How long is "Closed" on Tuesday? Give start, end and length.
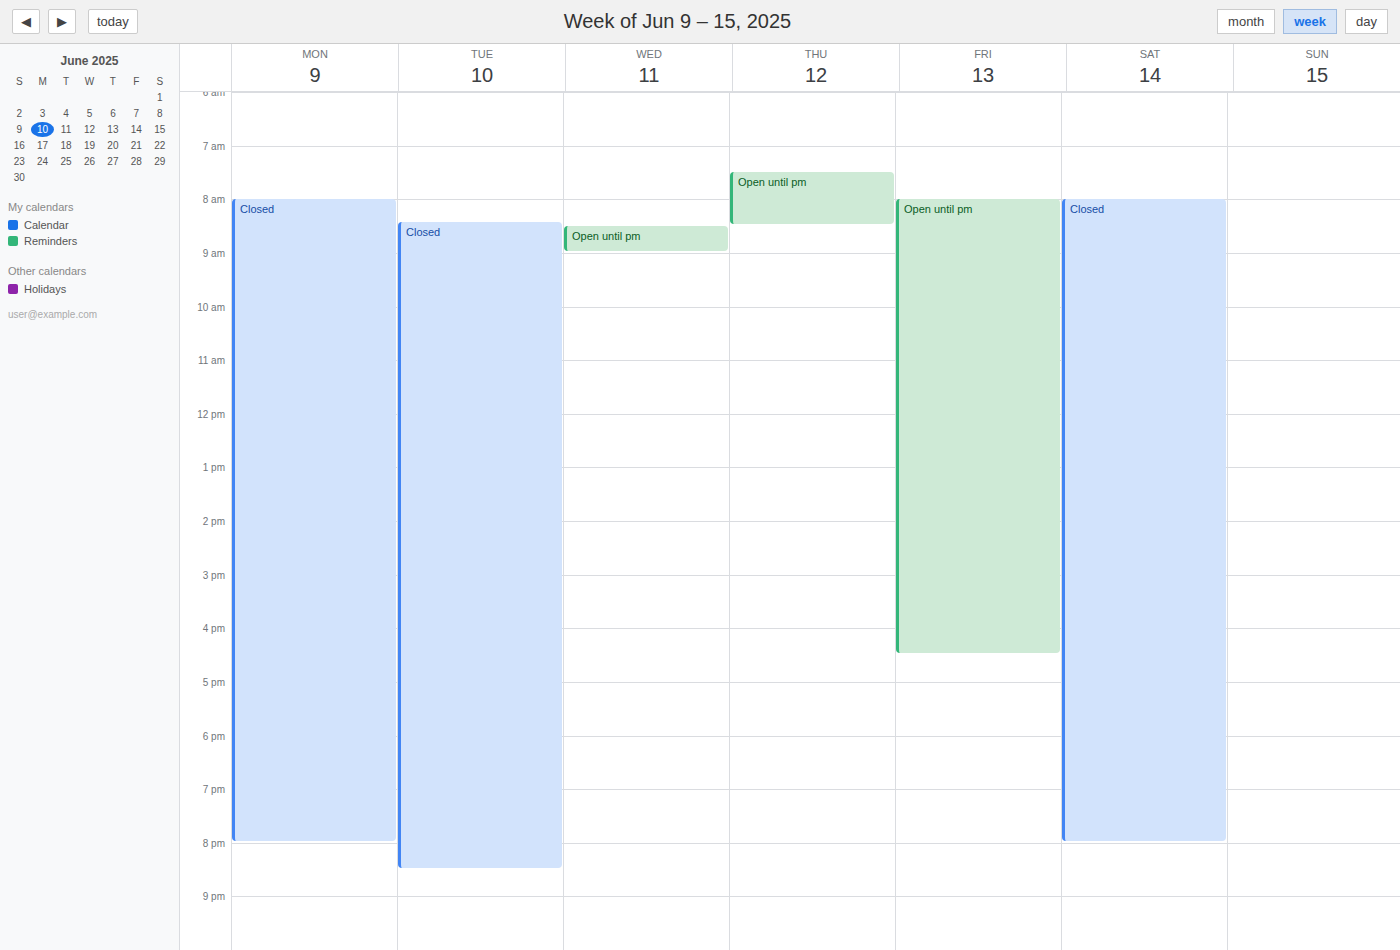
8:25 AM to 8:30 PM, 12 hours 5 minutes